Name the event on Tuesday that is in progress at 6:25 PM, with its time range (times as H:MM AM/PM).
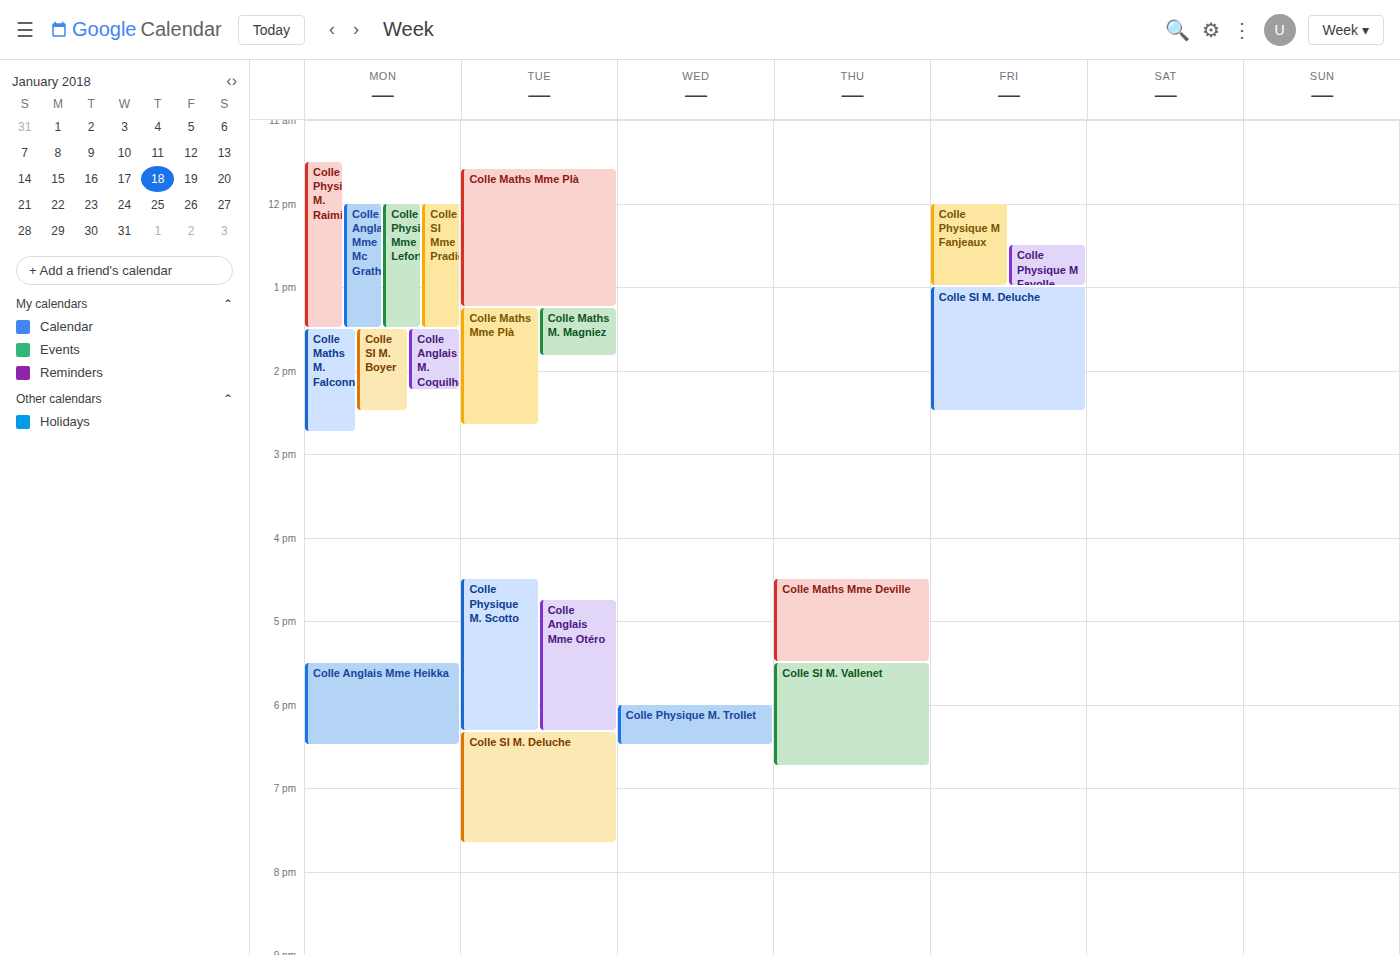
"Colle SI M. Deluche", 6:20 PM to 7:40 PM